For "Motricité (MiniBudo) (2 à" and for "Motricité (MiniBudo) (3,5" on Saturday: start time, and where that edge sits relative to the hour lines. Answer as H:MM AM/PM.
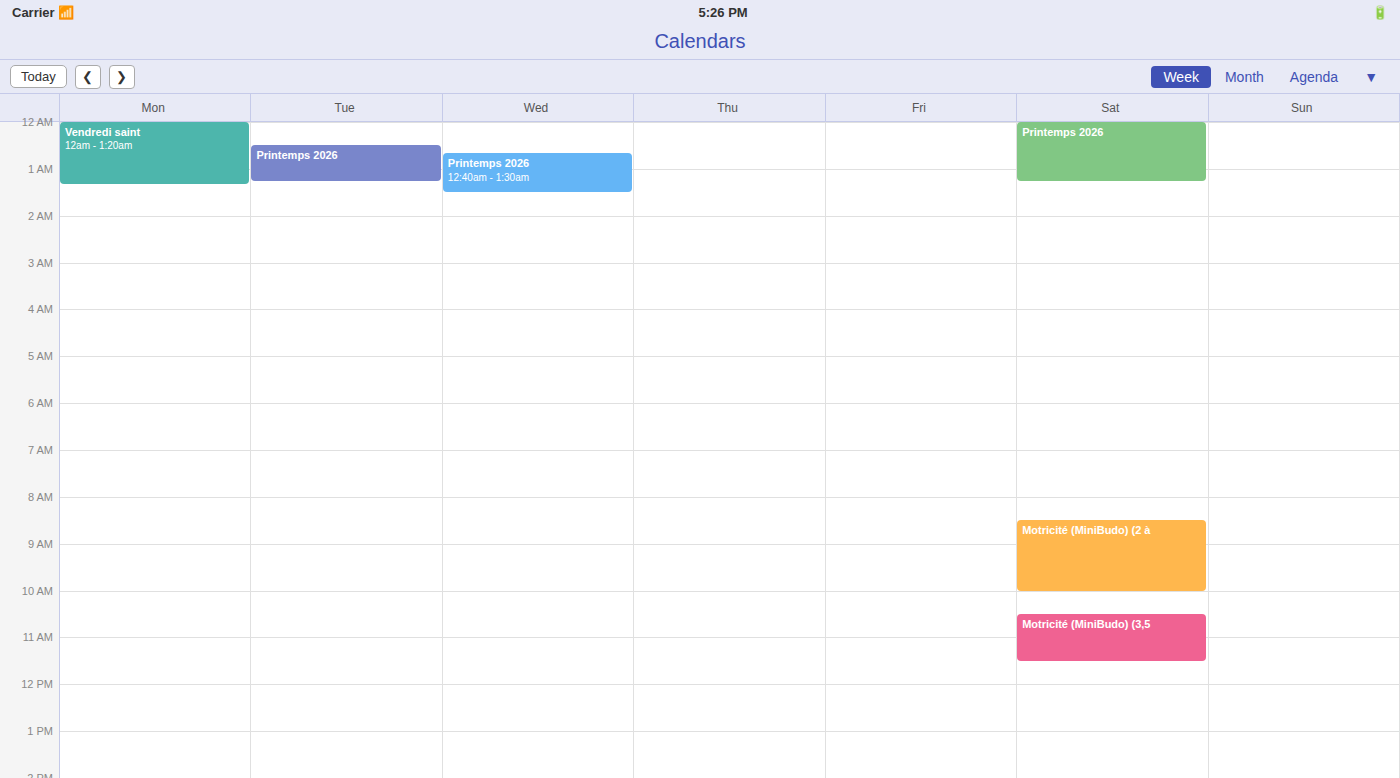
"Motricité (MiniBudo) (2 à": 8:30 AM, halfway between the 8 AM and 9 AM lines. "Motricité (MiniBudo) (3,5": 10:30 AM, halfway between the 10 AM and 11 AM lines.